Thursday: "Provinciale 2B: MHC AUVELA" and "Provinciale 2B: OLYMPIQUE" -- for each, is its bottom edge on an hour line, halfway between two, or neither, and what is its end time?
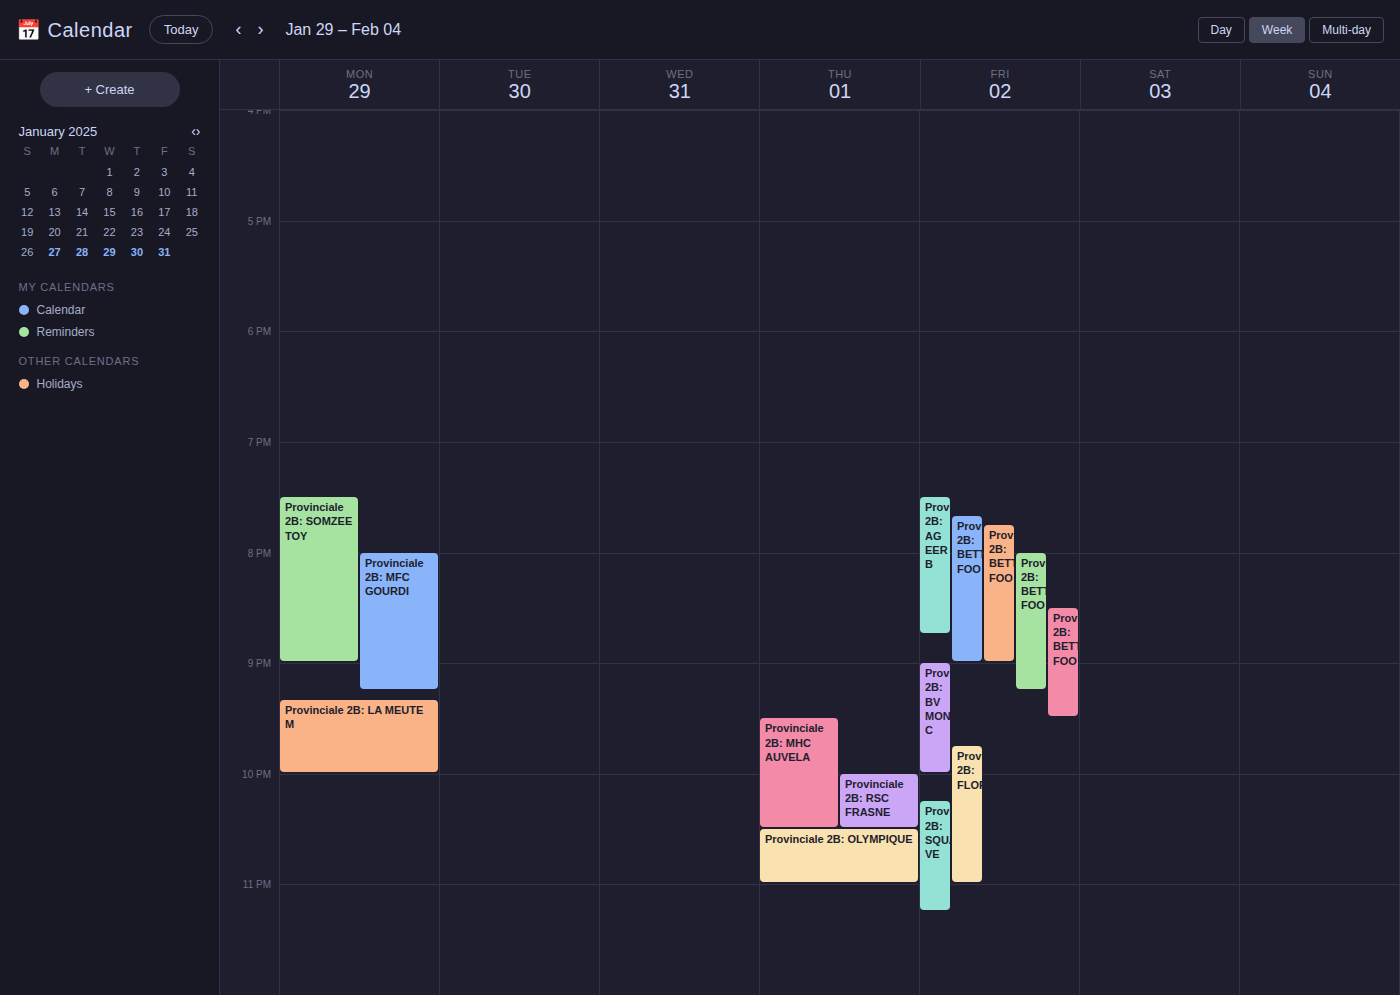
"Provinciale 2B: MHC AUVELA": 22:30, halfway between the 22:00 and 23:00 lines. "Provinciale 2B: OLYMPIQUE": 23:00, exactly on the 23:00 line.